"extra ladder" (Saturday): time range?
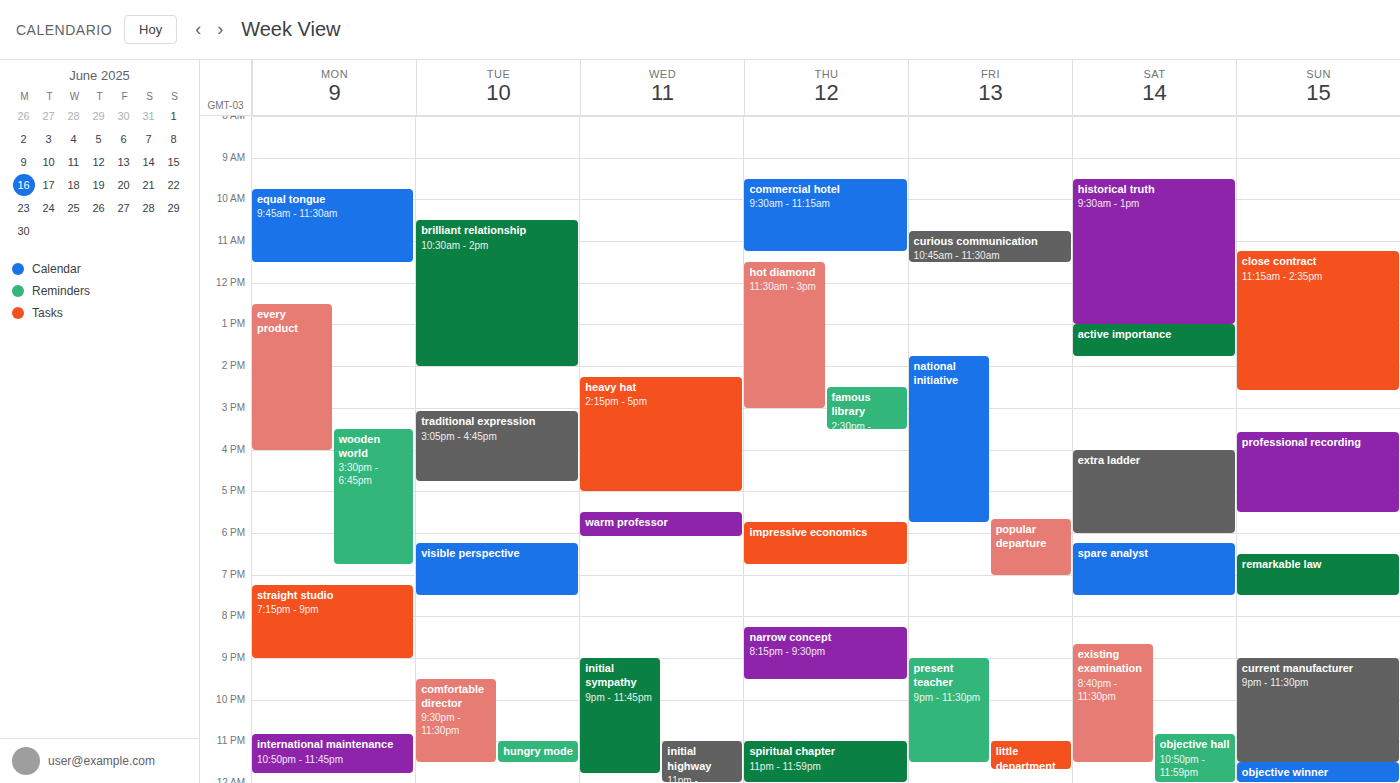
4:00 PM to 6:00 PM